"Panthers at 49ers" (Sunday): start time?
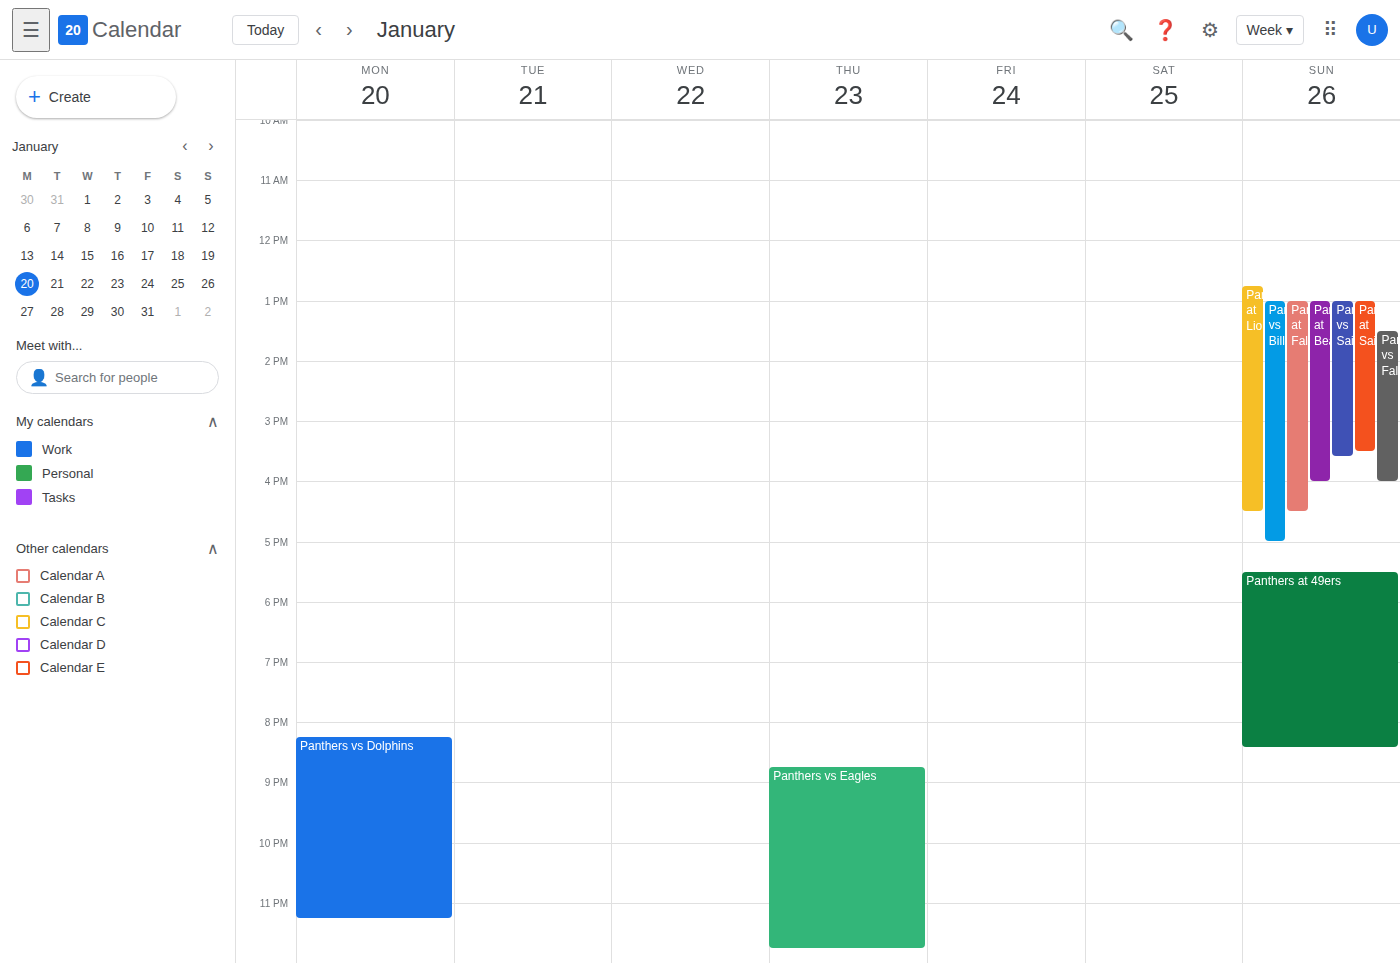
5:30 PM